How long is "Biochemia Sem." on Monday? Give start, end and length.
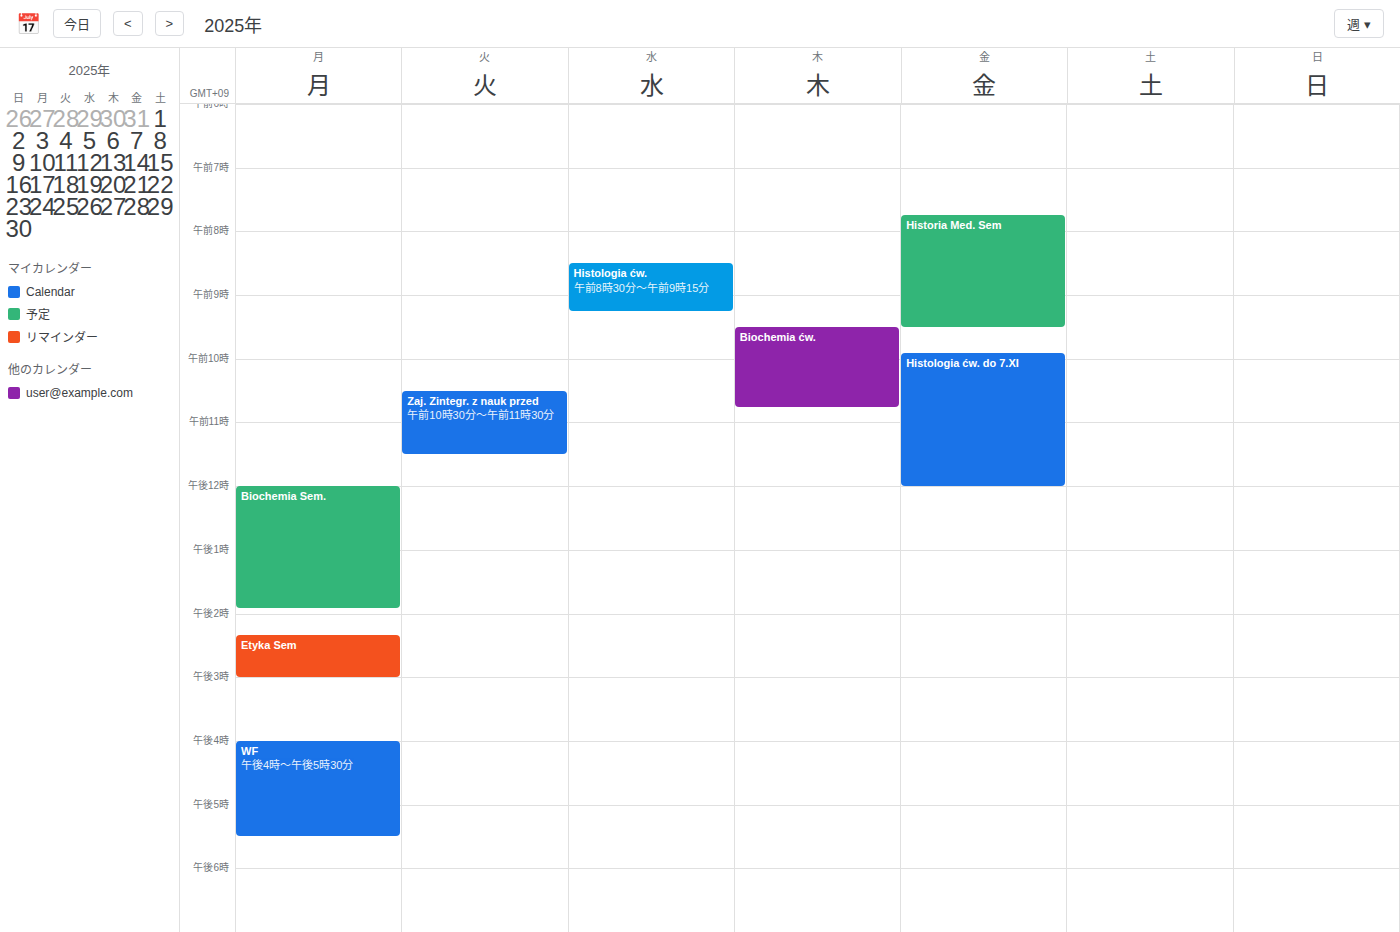
12:00 to 13:55, 1 hour 55 minutes